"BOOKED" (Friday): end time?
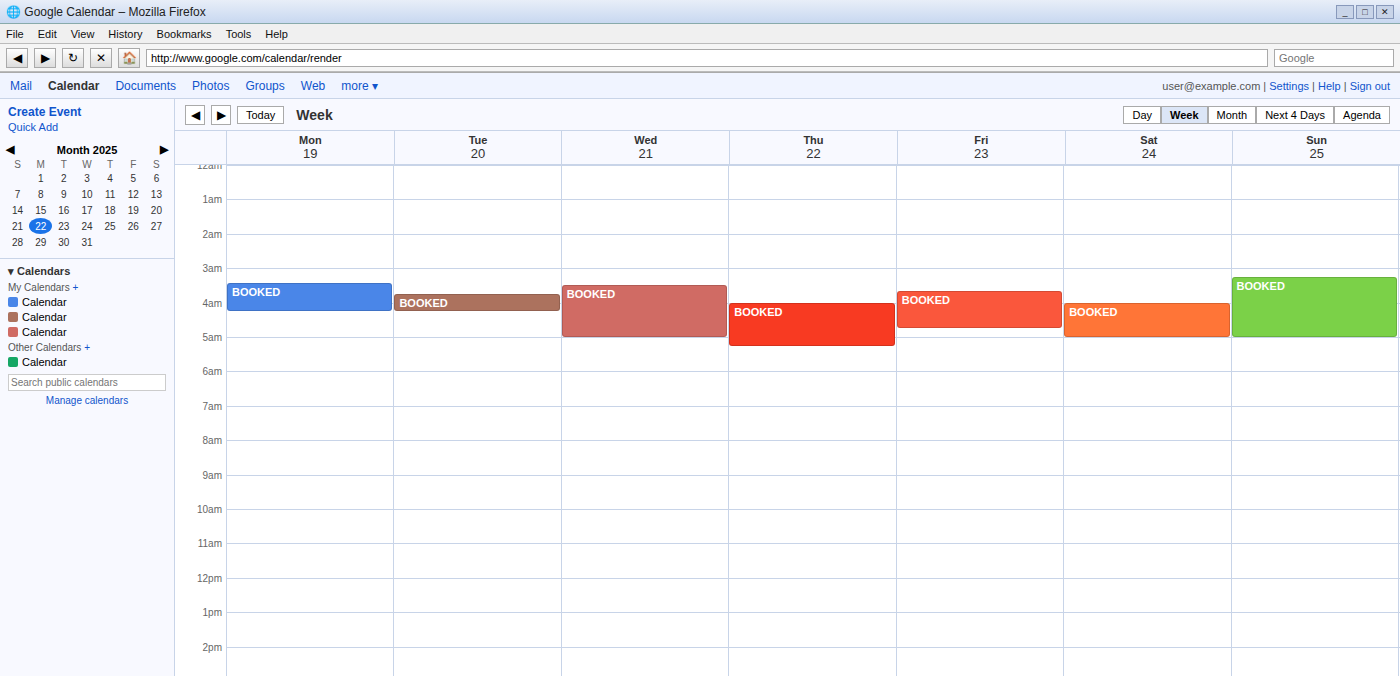
4:45 AM